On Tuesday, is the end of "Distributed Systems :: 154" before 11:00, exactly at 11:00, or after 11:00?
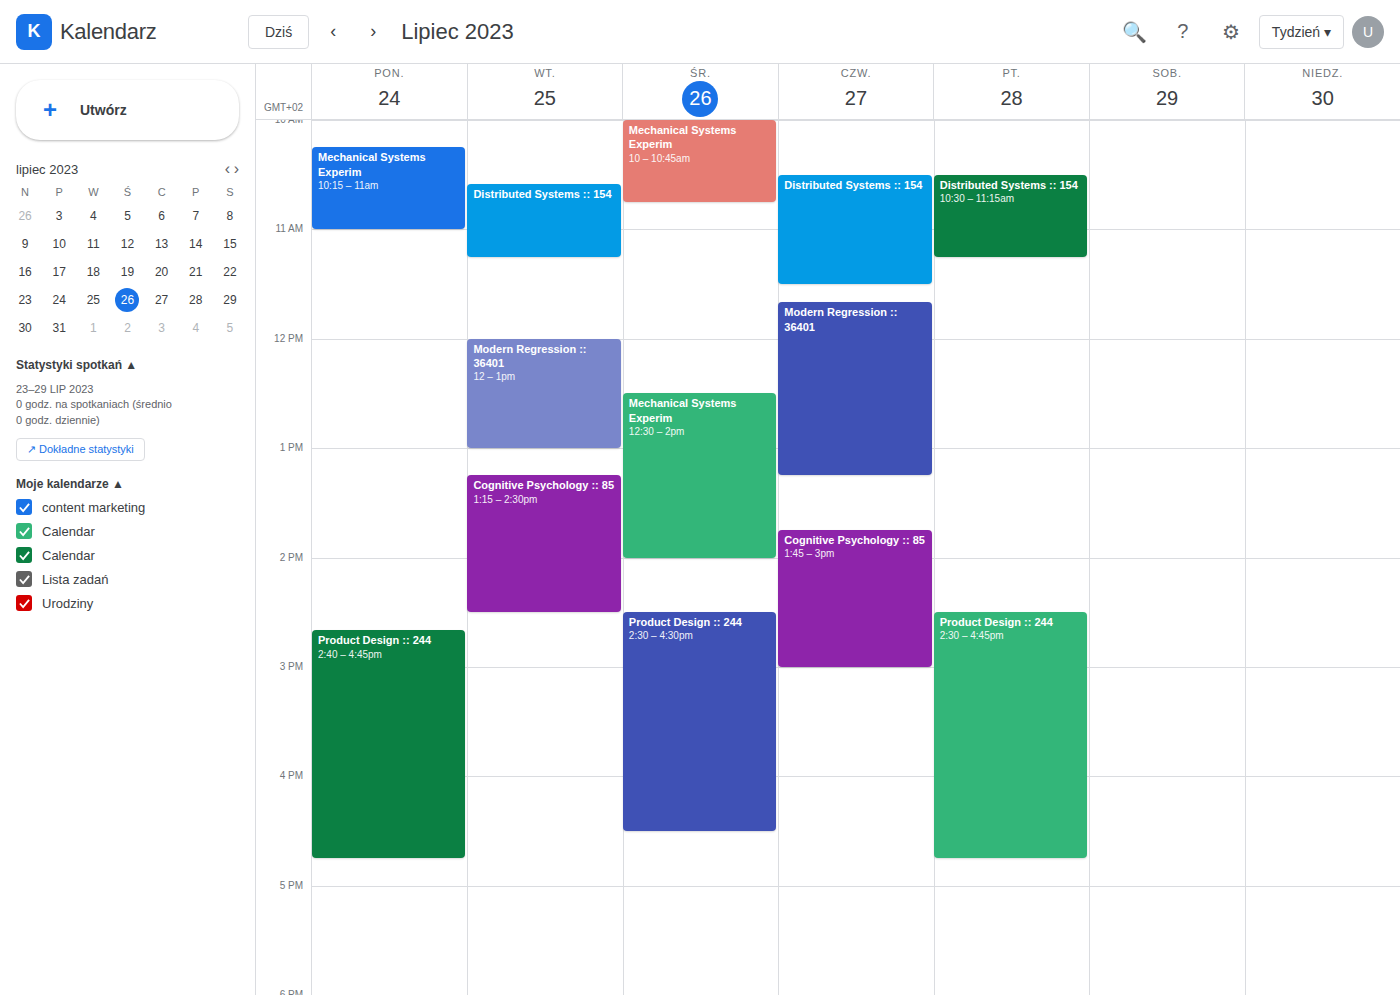
11:15 -- after 11:00, 15 minutes below the 11:00 line.